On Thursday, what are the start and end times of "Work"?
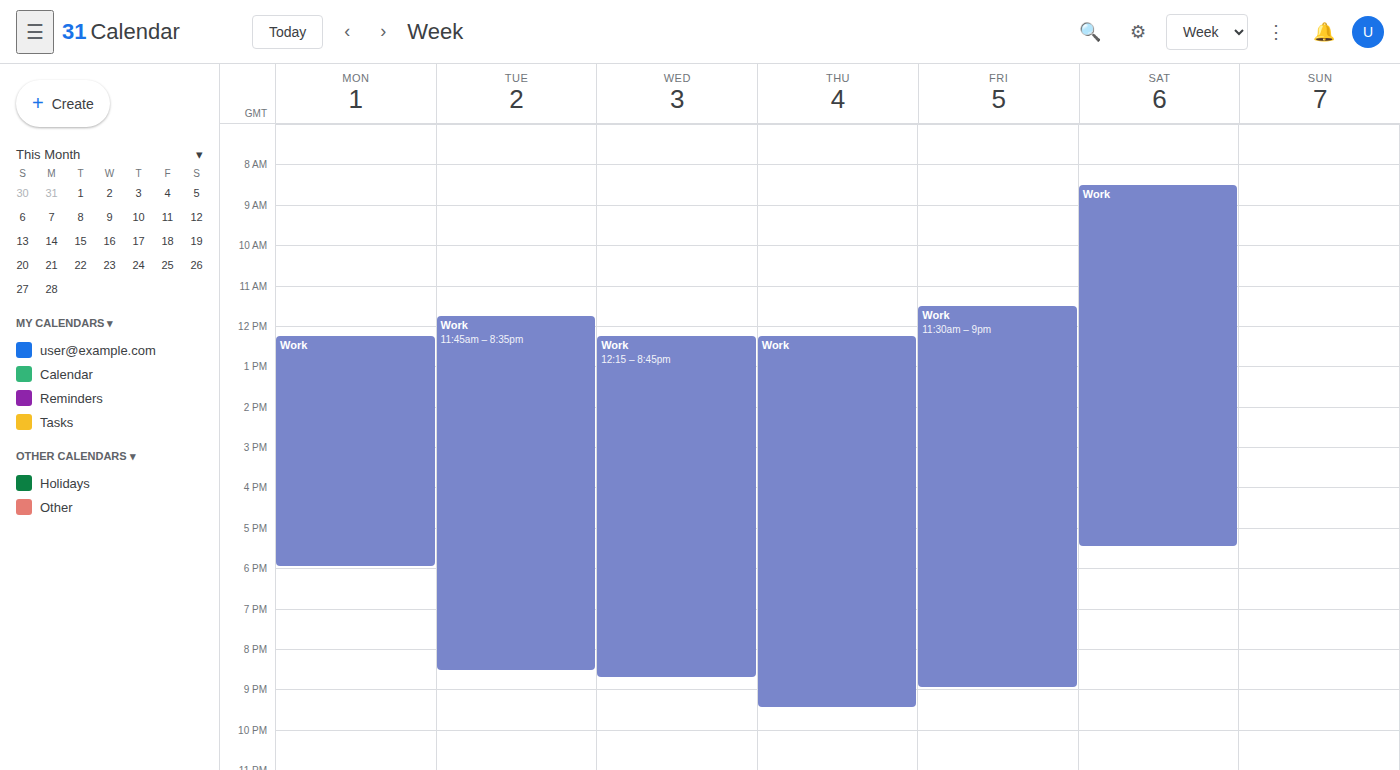
12:15 PM to 9:30 PM